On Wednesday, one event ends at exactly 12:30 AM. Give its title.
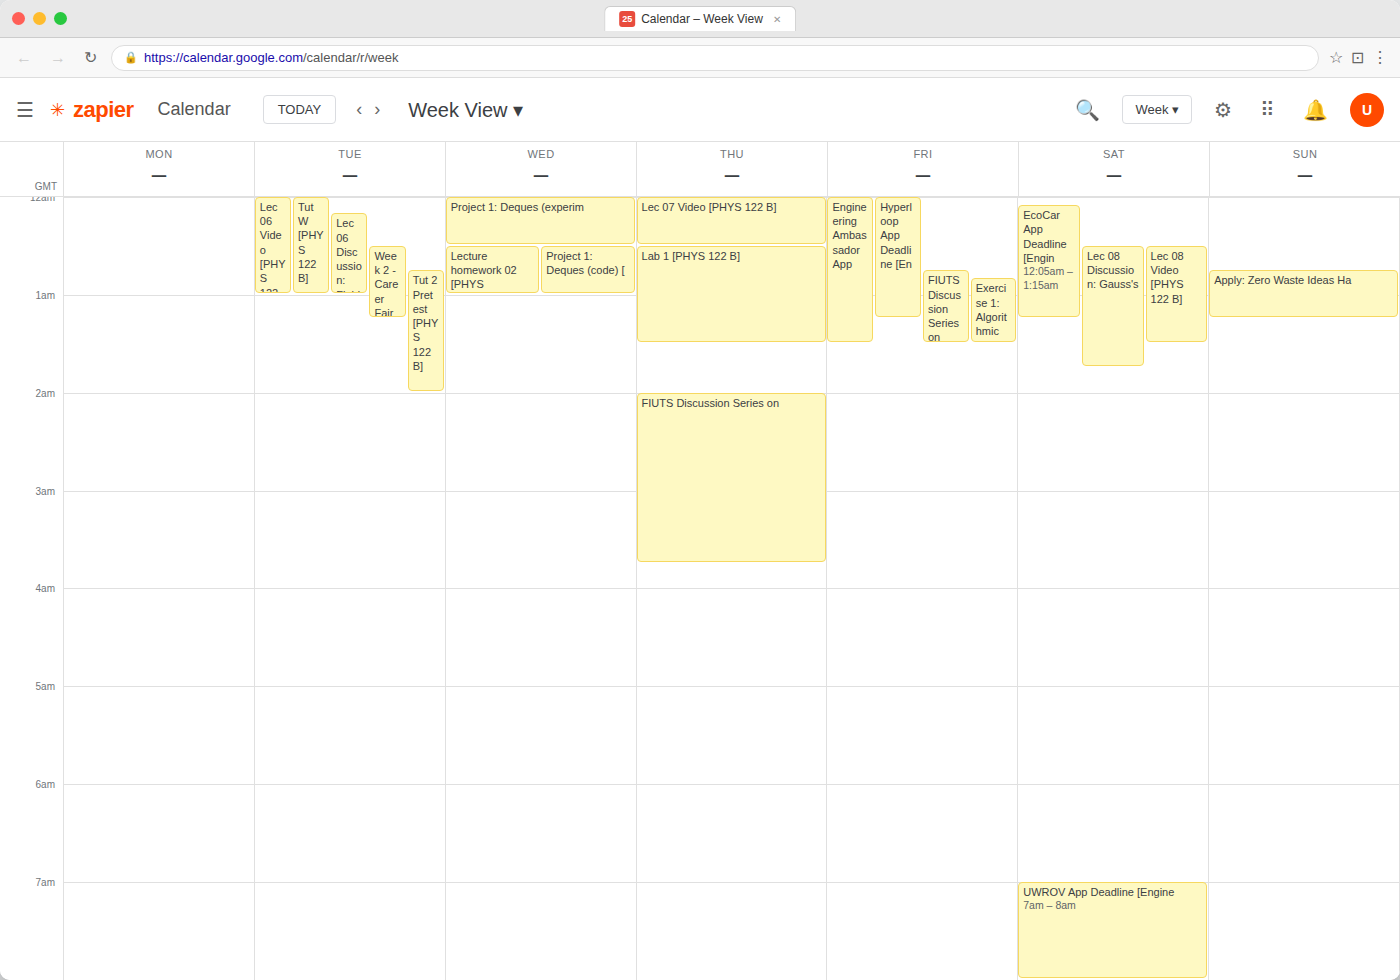
"Project 1: Deques (experim"